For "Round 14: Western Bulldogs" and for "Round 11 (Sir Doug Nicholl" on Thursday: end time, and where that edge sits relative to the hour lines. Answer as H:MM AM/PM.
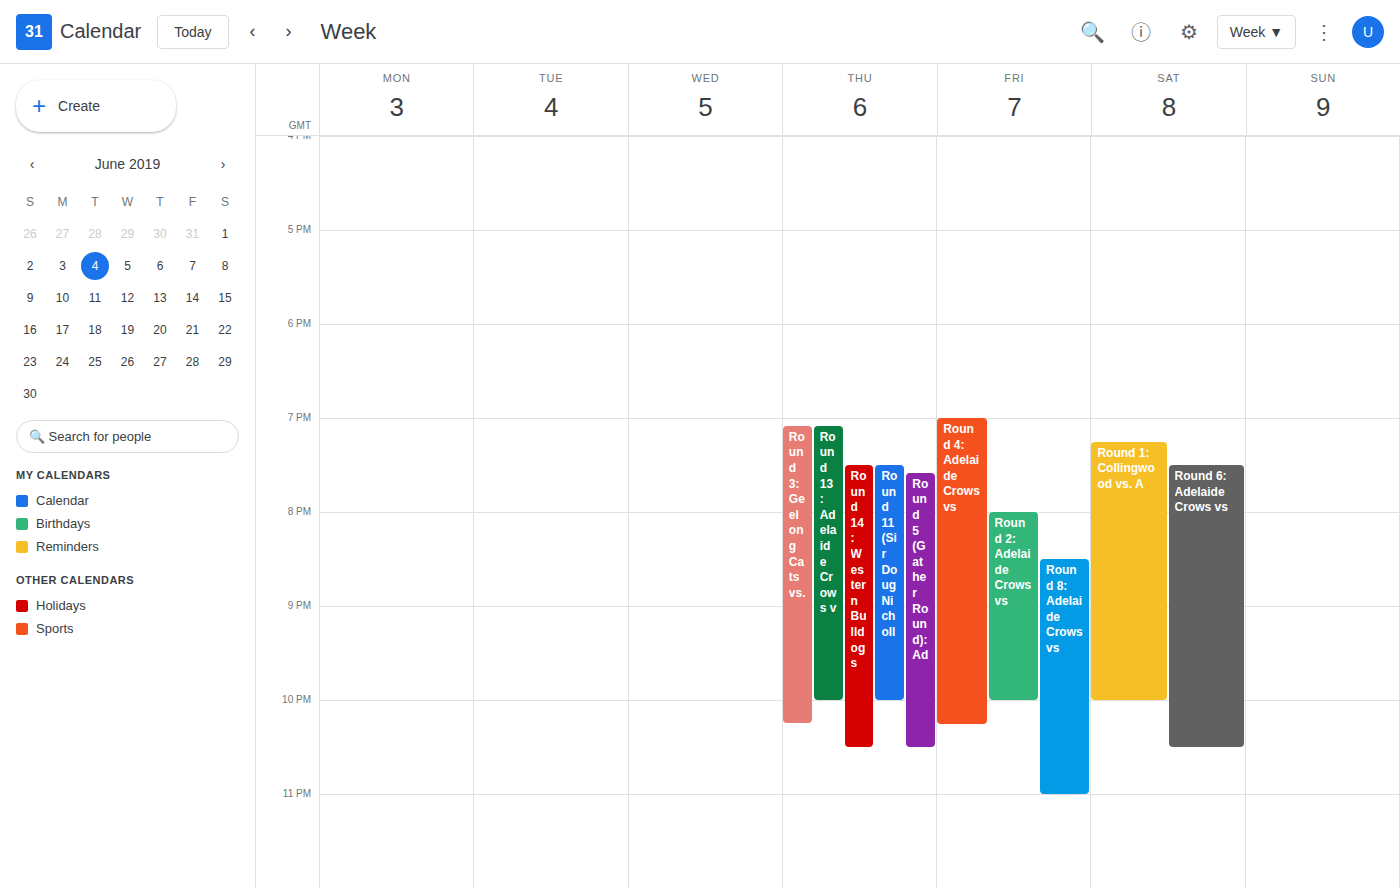
"Round 14: Western Bulldogs": 10:30 PM, halfway between the 10 PM and 11 PM lines. "Round 11 (Sir Doug Nicholl": 10:00 PM, exactly on the 10 PM line.